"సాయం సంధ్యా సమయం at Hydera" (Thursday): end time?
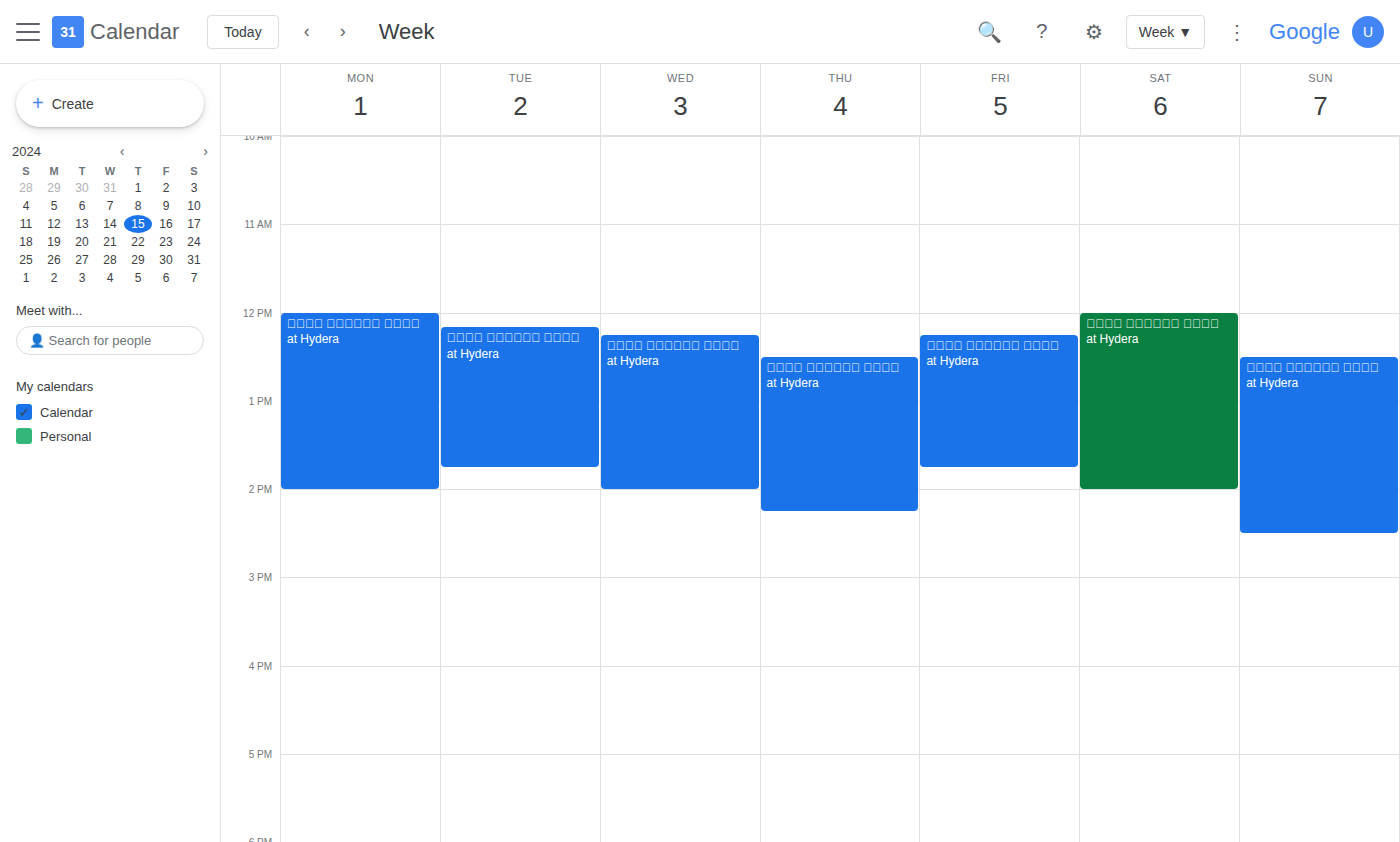
2:15 PM